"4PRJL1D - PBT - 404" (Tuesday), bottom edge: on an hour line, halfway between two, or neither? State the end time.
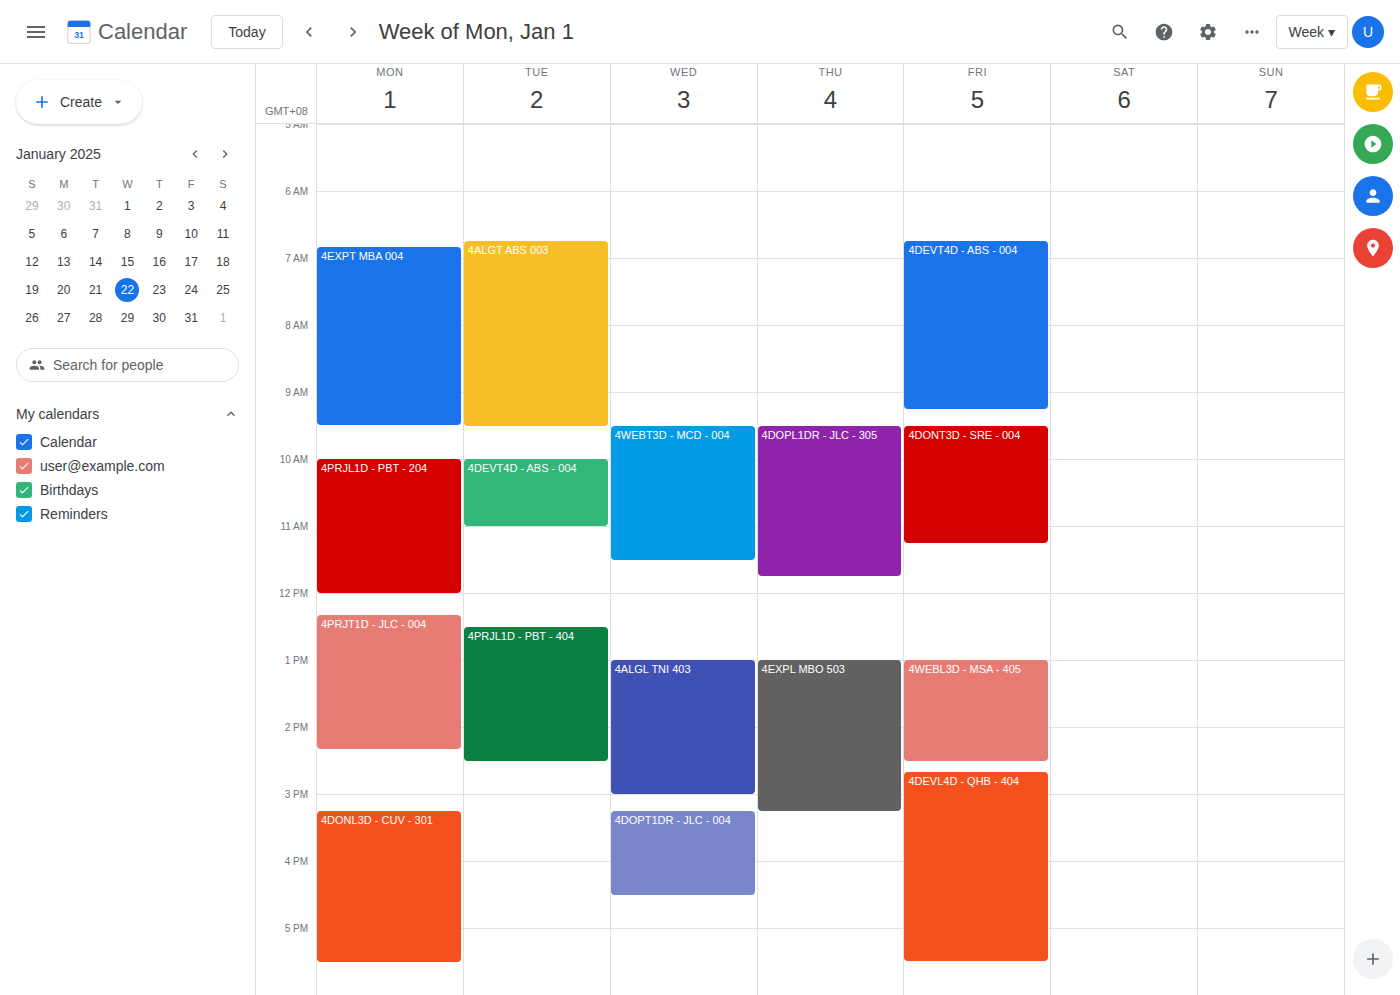
2:30 PM -- halfway between the 2 PM and 3 PM lines.